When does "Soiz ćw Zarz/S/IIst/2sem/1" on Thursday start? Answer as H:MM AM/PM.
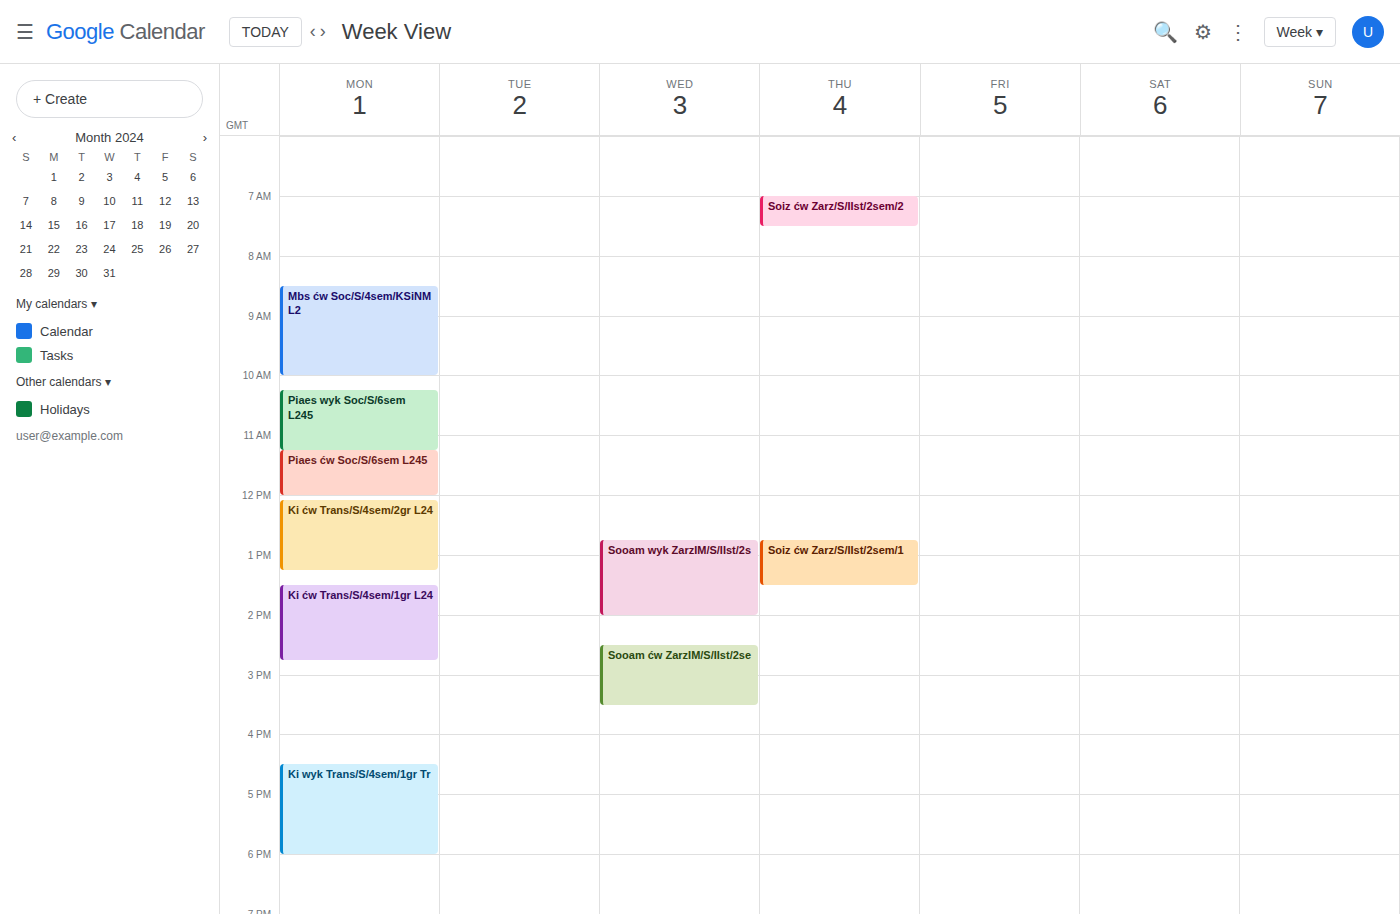
12:45 PM